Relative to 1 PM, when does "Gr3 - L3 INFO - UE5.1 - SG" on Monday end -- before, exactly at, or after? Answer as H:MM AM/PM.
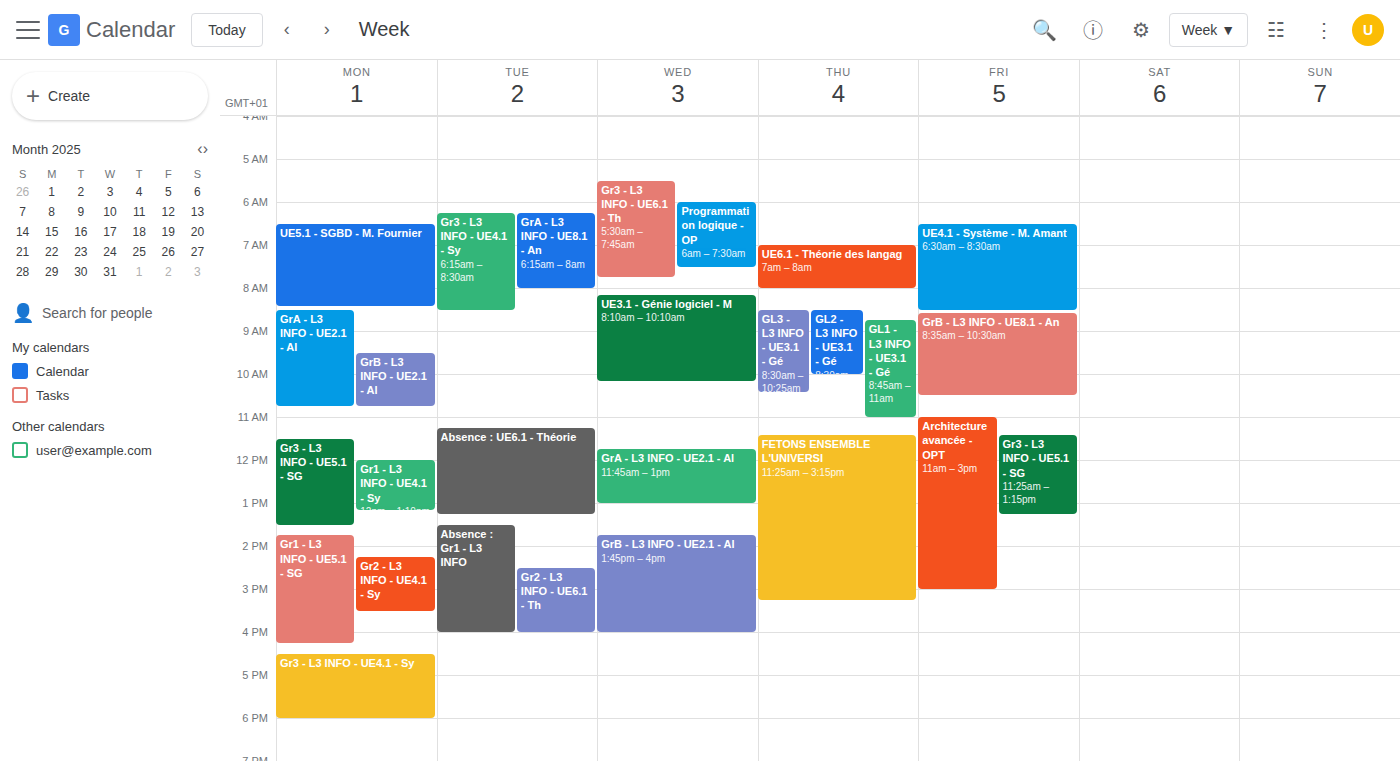
1:30 PM -- after 1 PM, 30 minutes below the 1 PM line.